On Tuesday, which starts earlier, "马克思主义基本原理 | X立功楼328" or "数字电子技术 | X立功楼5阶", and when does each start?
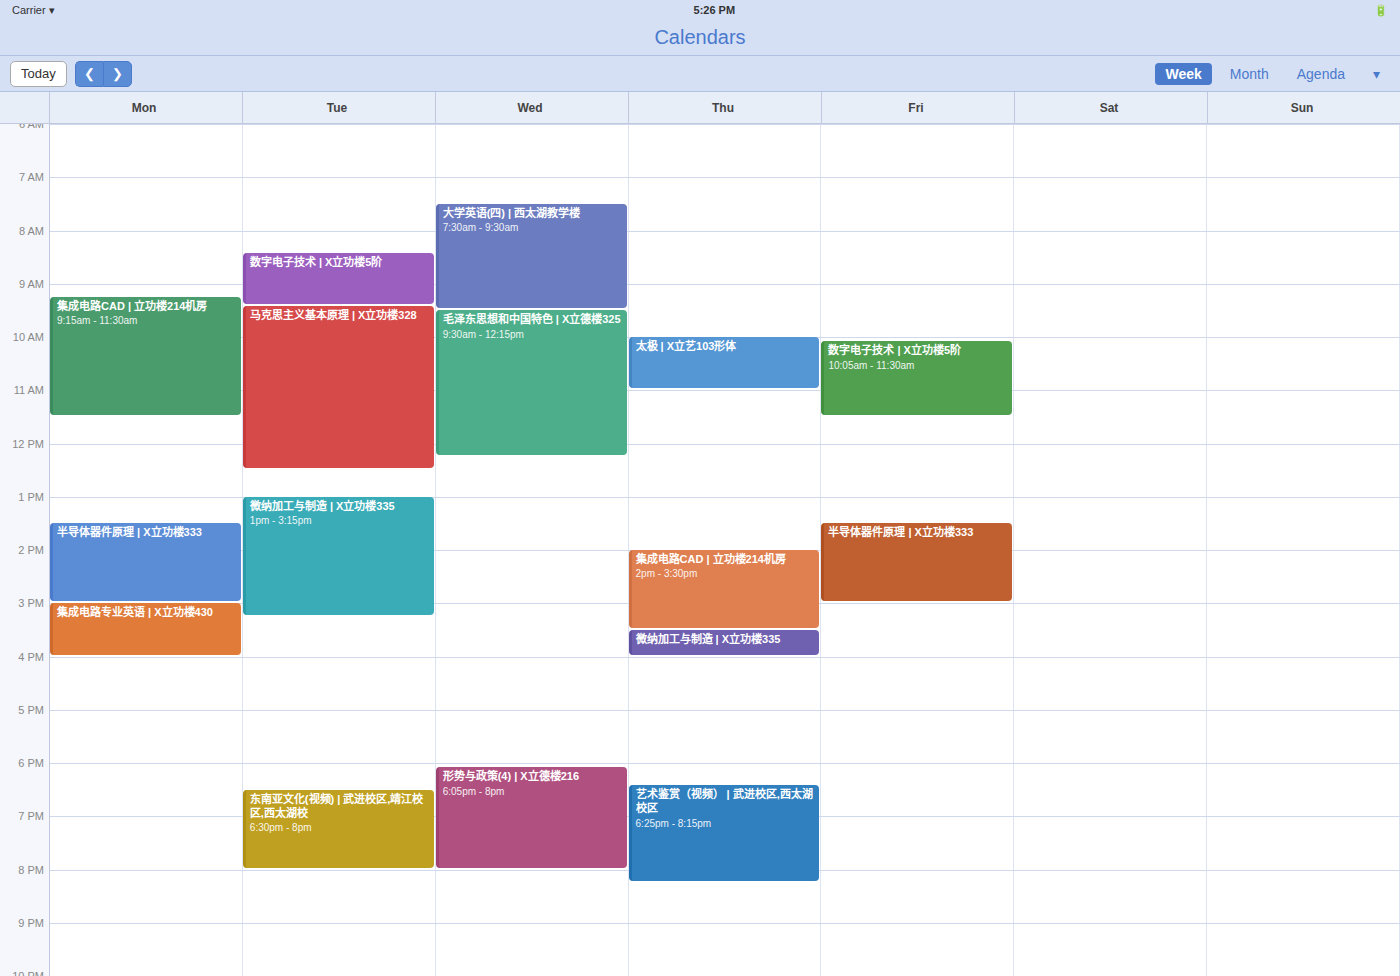
"数字电子技术 | X立功楼5阶" 8:25 AM; "马克思主义基本原理 | X立功楼328" 9:25 AM.